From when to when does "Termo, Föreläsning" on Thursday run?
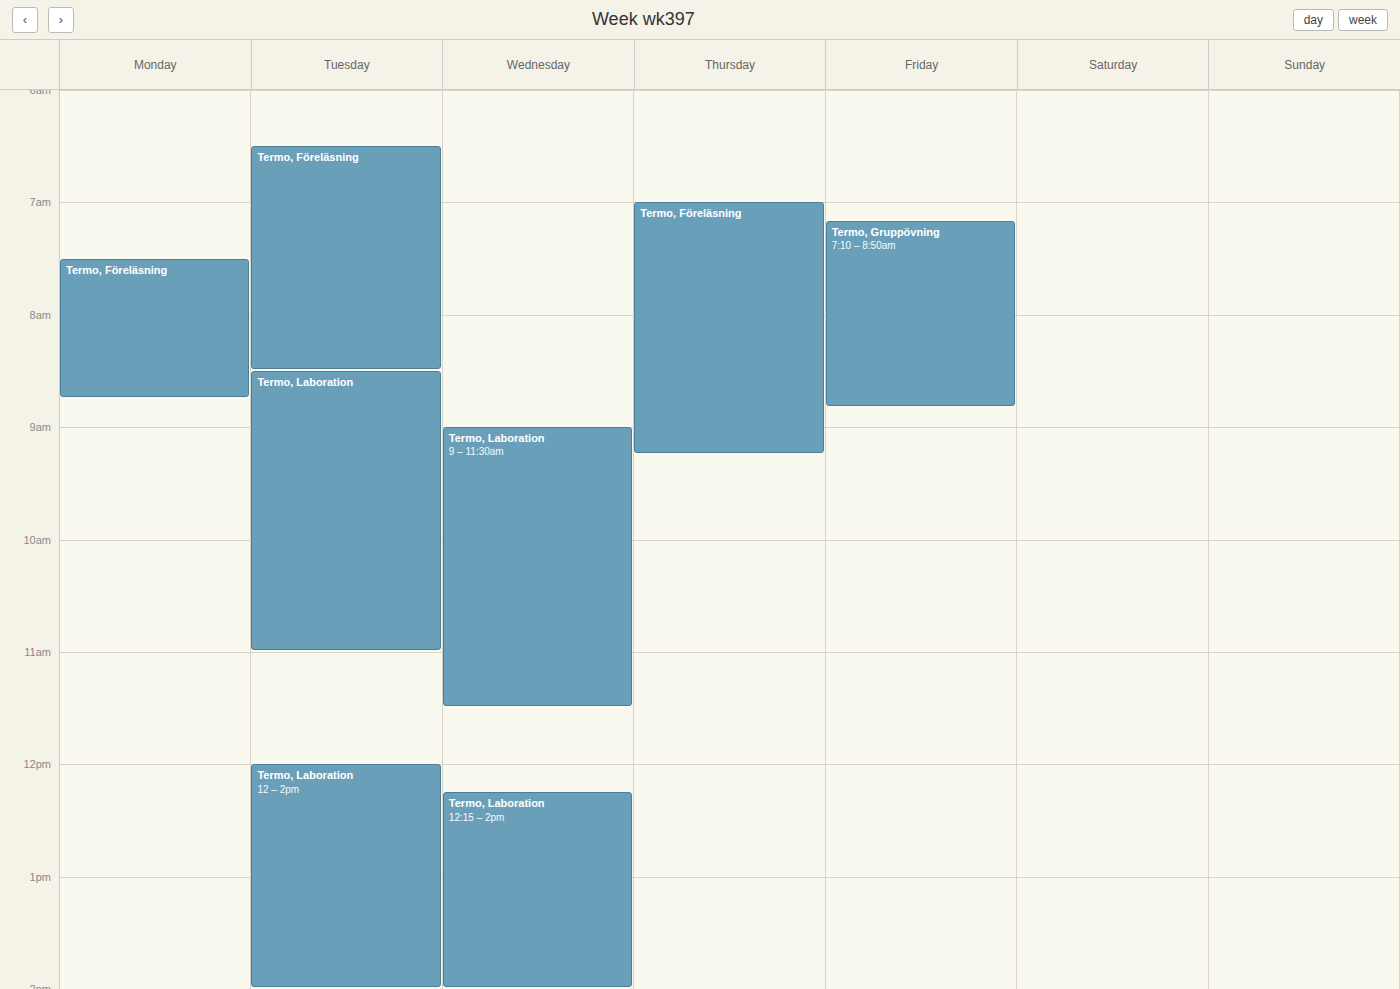
7:00 AM to 9:15 AM